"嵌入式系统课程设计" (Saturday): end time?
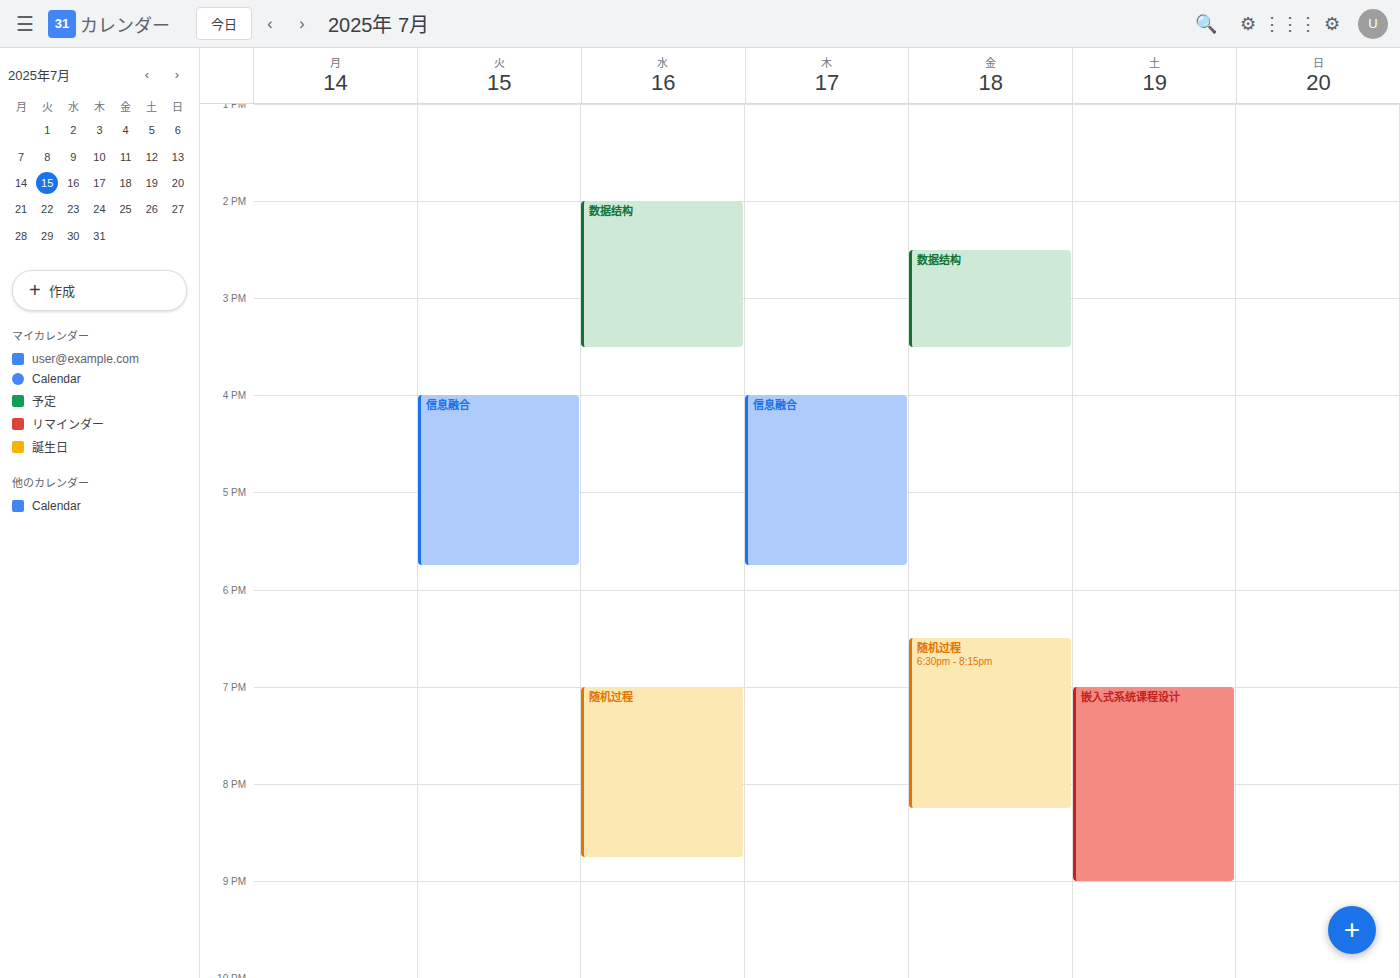
9:00 PM